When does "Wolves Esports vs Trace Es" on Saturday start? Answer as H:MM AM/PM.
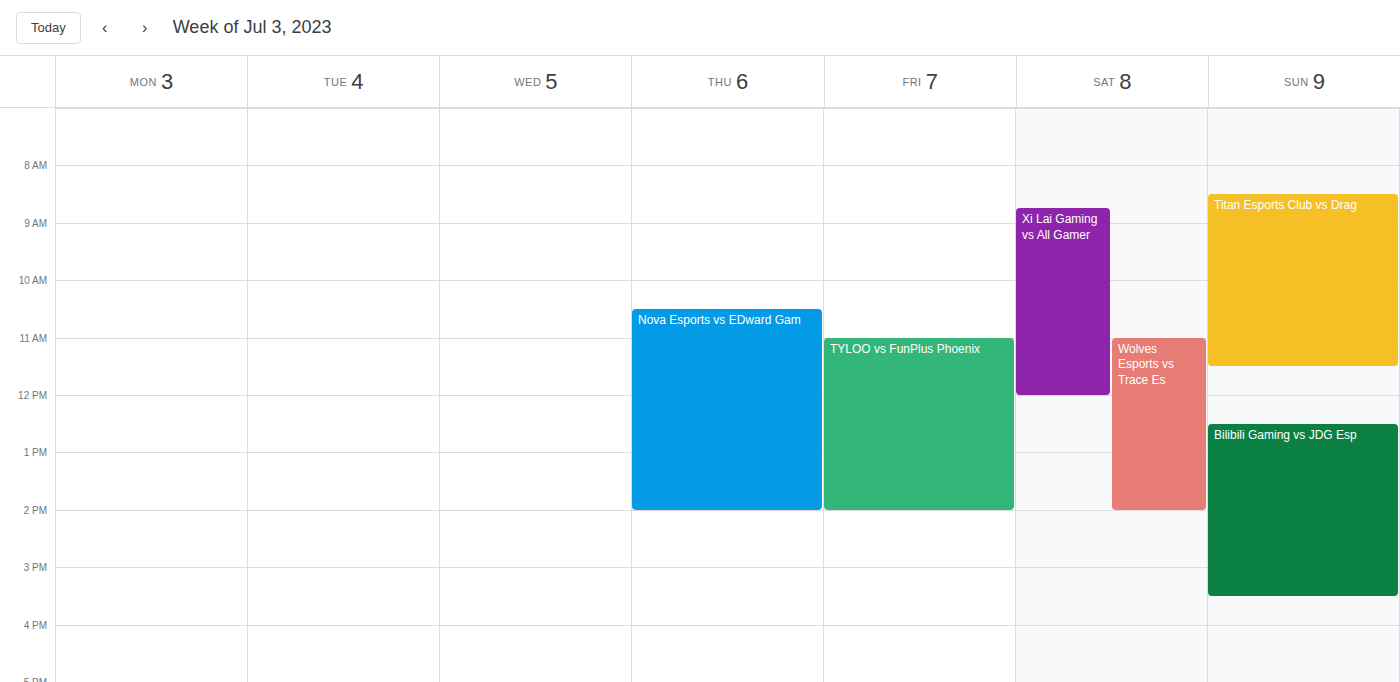
11:00 AM